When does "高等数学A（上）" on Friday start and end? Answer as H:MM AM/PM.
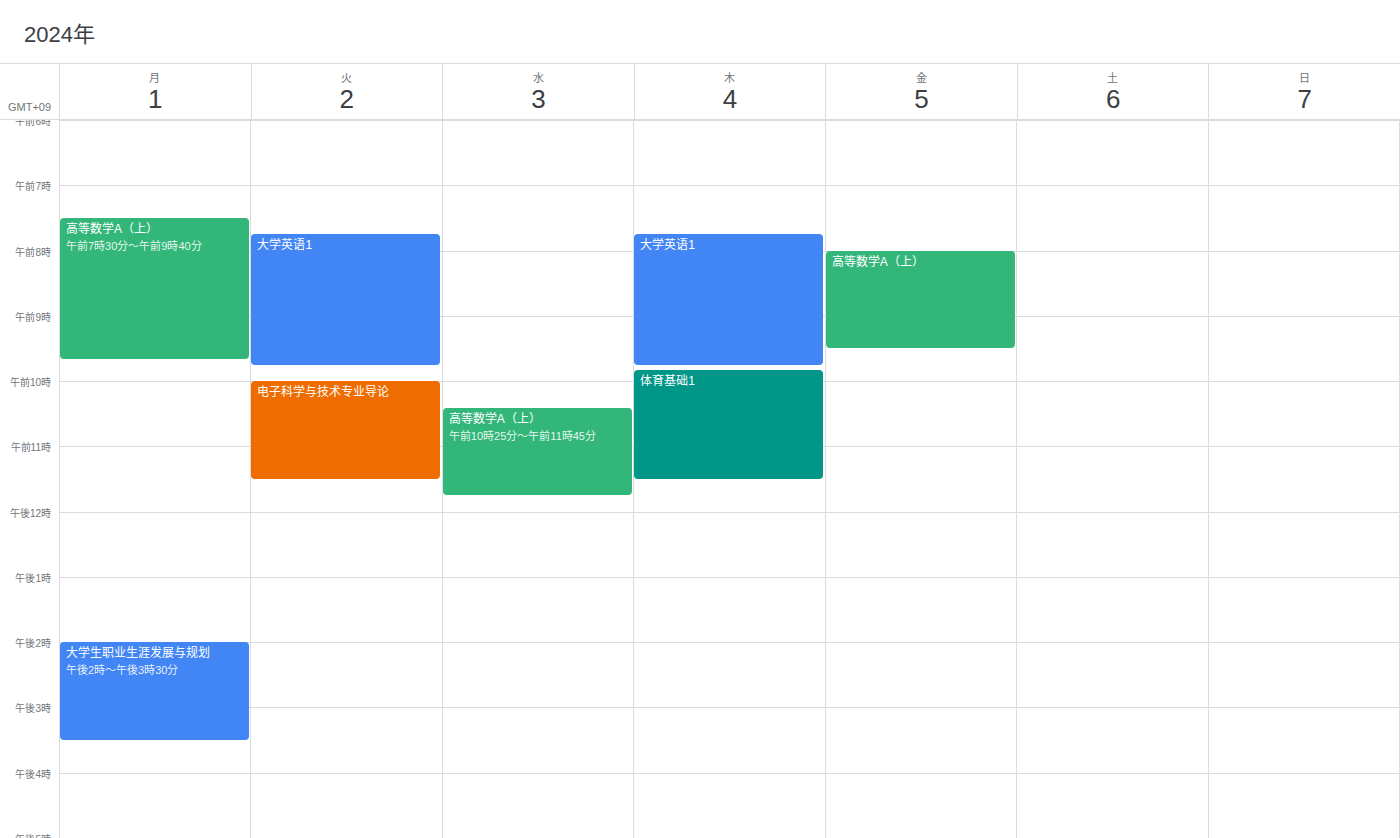
8:00 AM to 9:30 AM